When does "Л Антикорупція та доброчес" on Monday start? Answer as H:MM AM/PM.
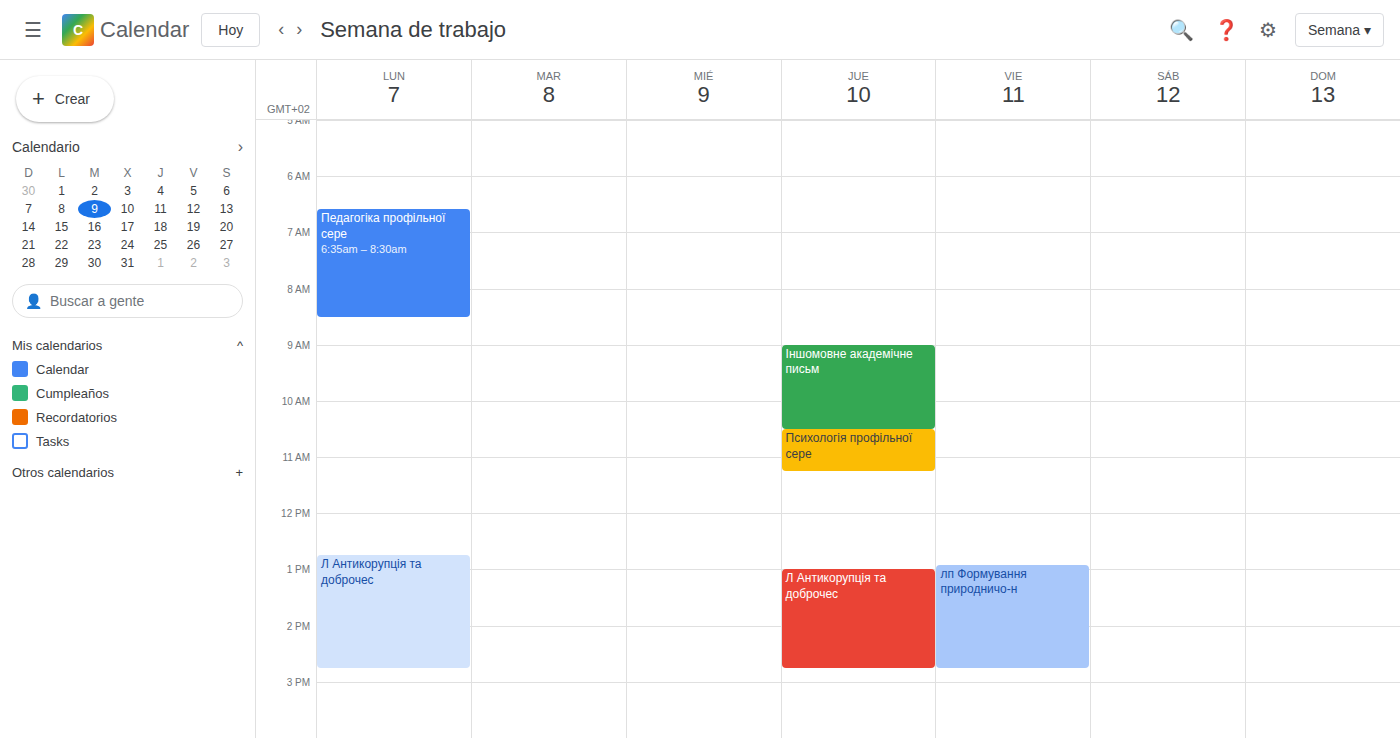
12:45 PM